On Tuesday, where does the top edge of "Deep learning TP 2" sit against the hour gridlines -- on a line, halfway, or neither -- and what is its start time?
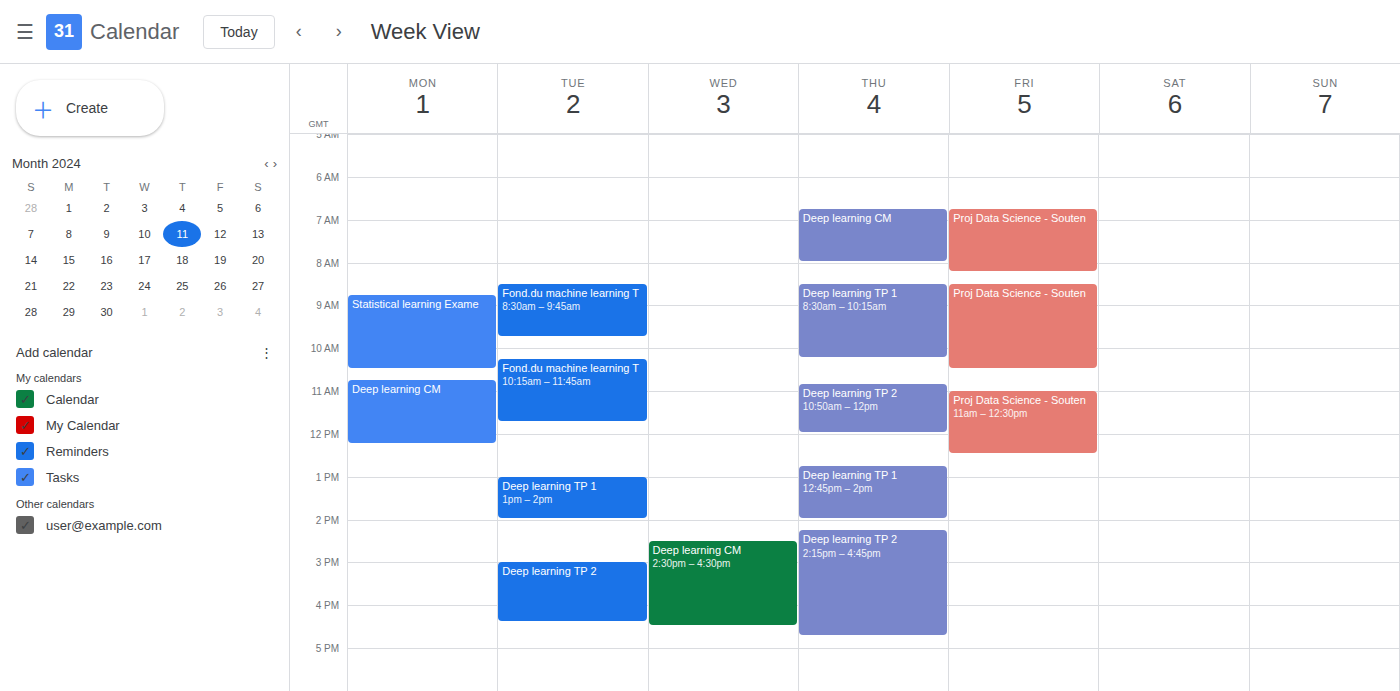
3:00 PM -- exactly on the 3 PM line.